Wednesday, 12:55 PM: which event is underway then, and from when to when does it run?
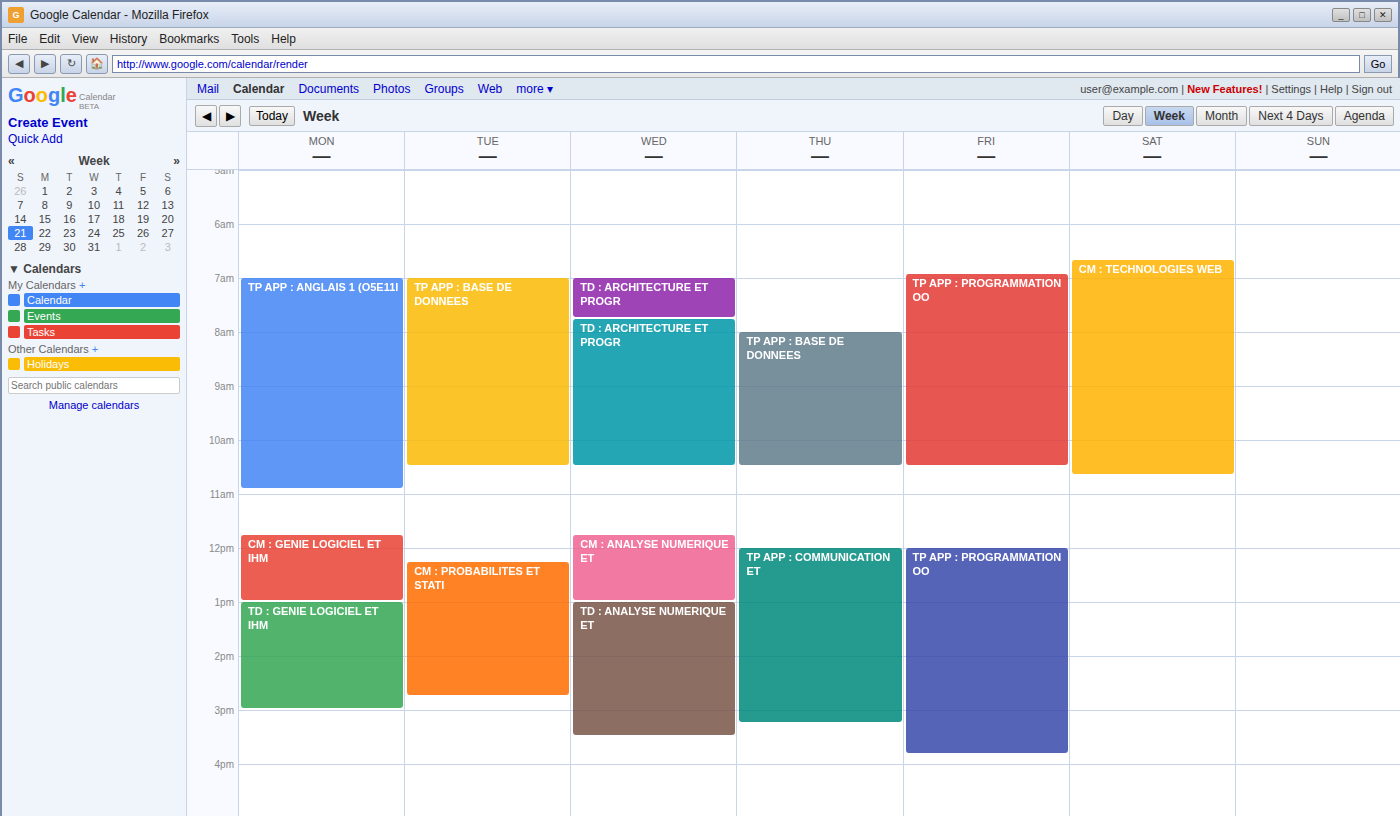
"CM : ANALYSE NUMERIQUE ET", 11:45 AM to 1:00 PM